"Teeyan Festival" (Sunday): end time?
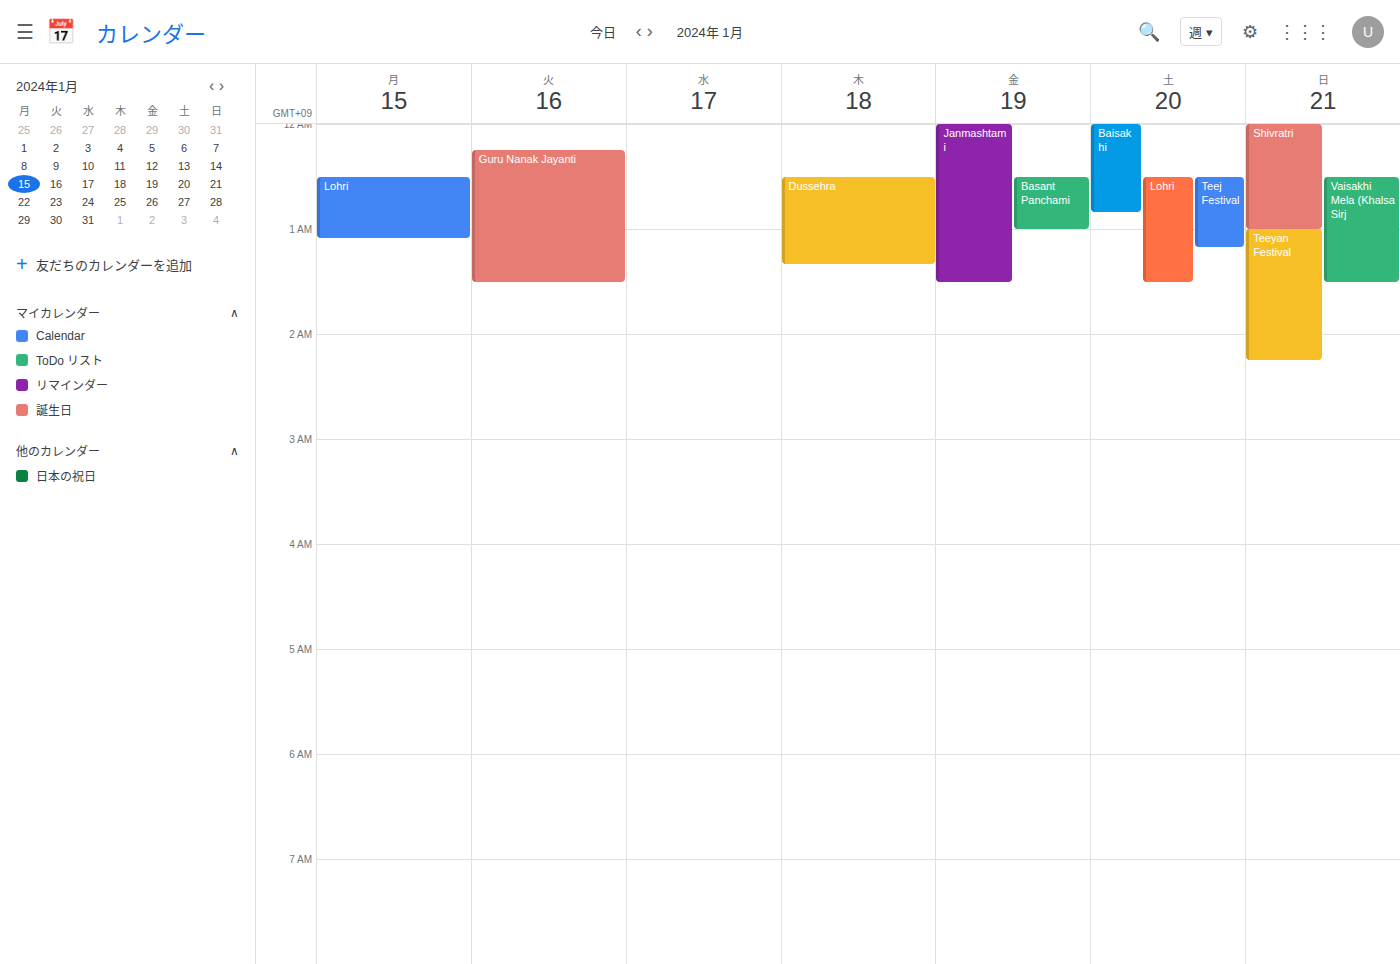
2:15 AM